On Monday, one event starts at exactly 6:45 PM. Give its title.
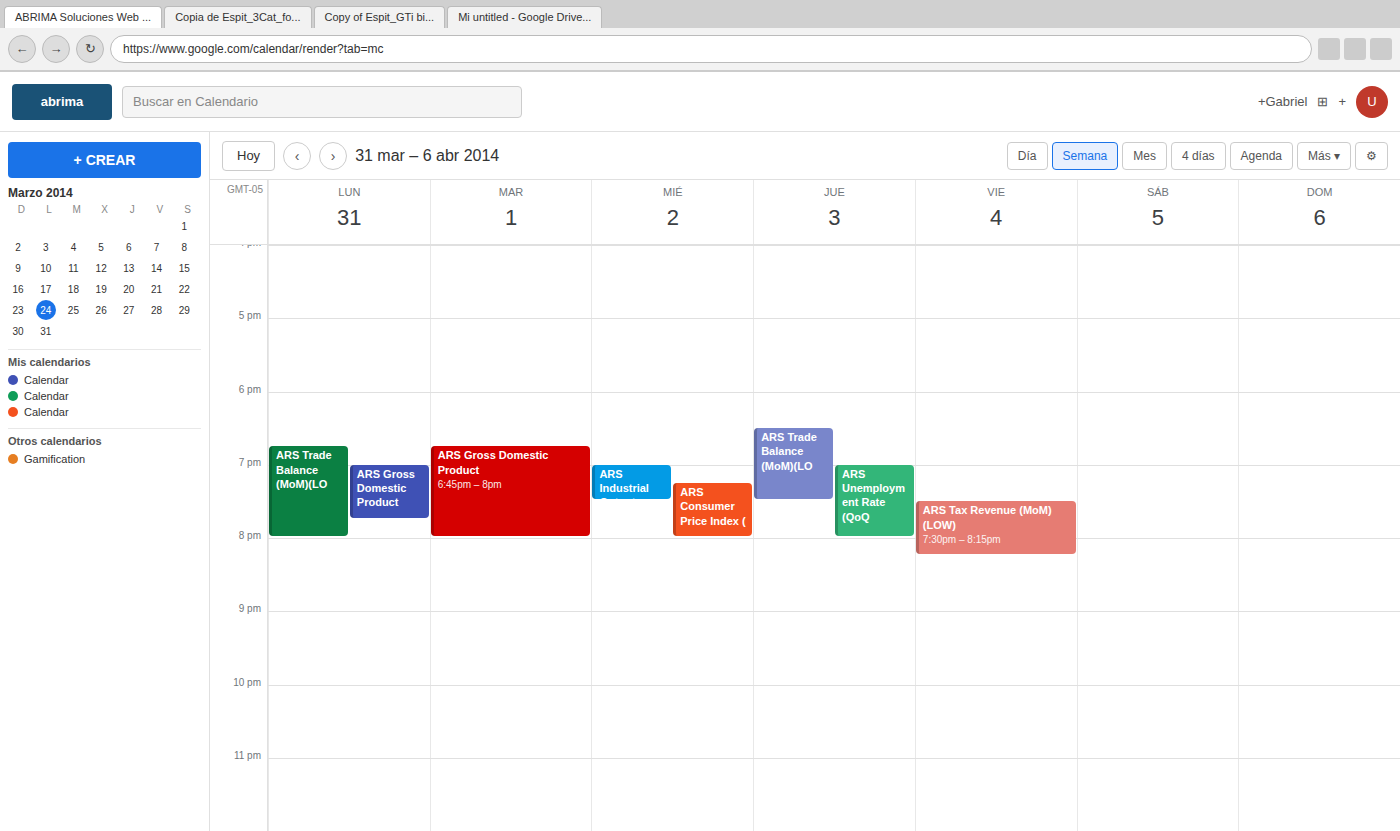
"ARS Trade Balance (MoM)(LO"